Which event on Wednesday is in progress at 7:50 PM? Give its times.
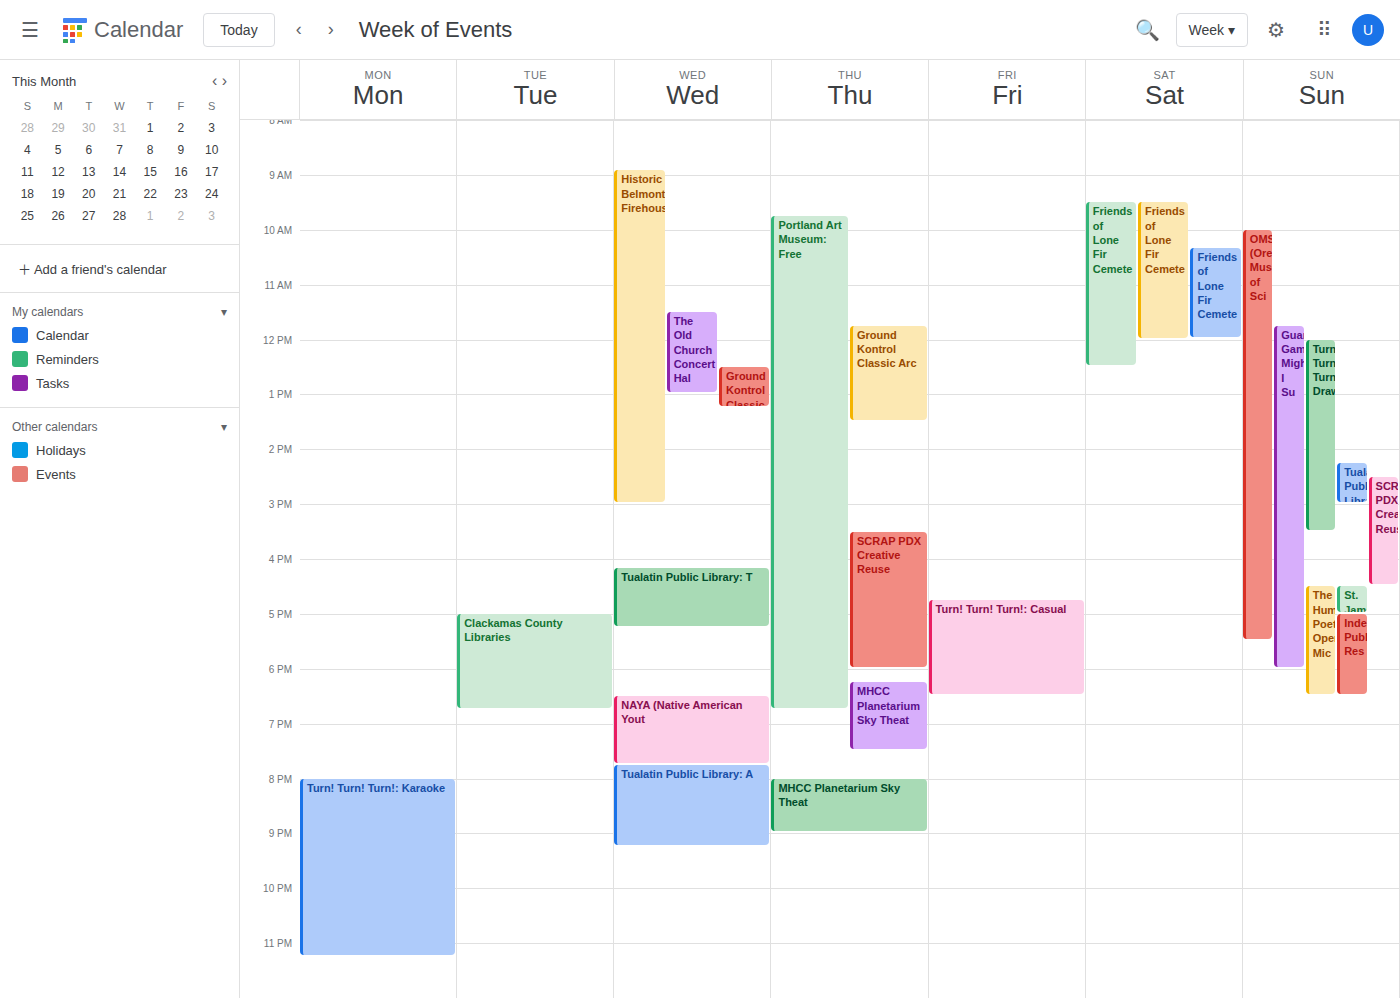
"Tualatin Public Library: A", 7:45 PM to 9:15 PM